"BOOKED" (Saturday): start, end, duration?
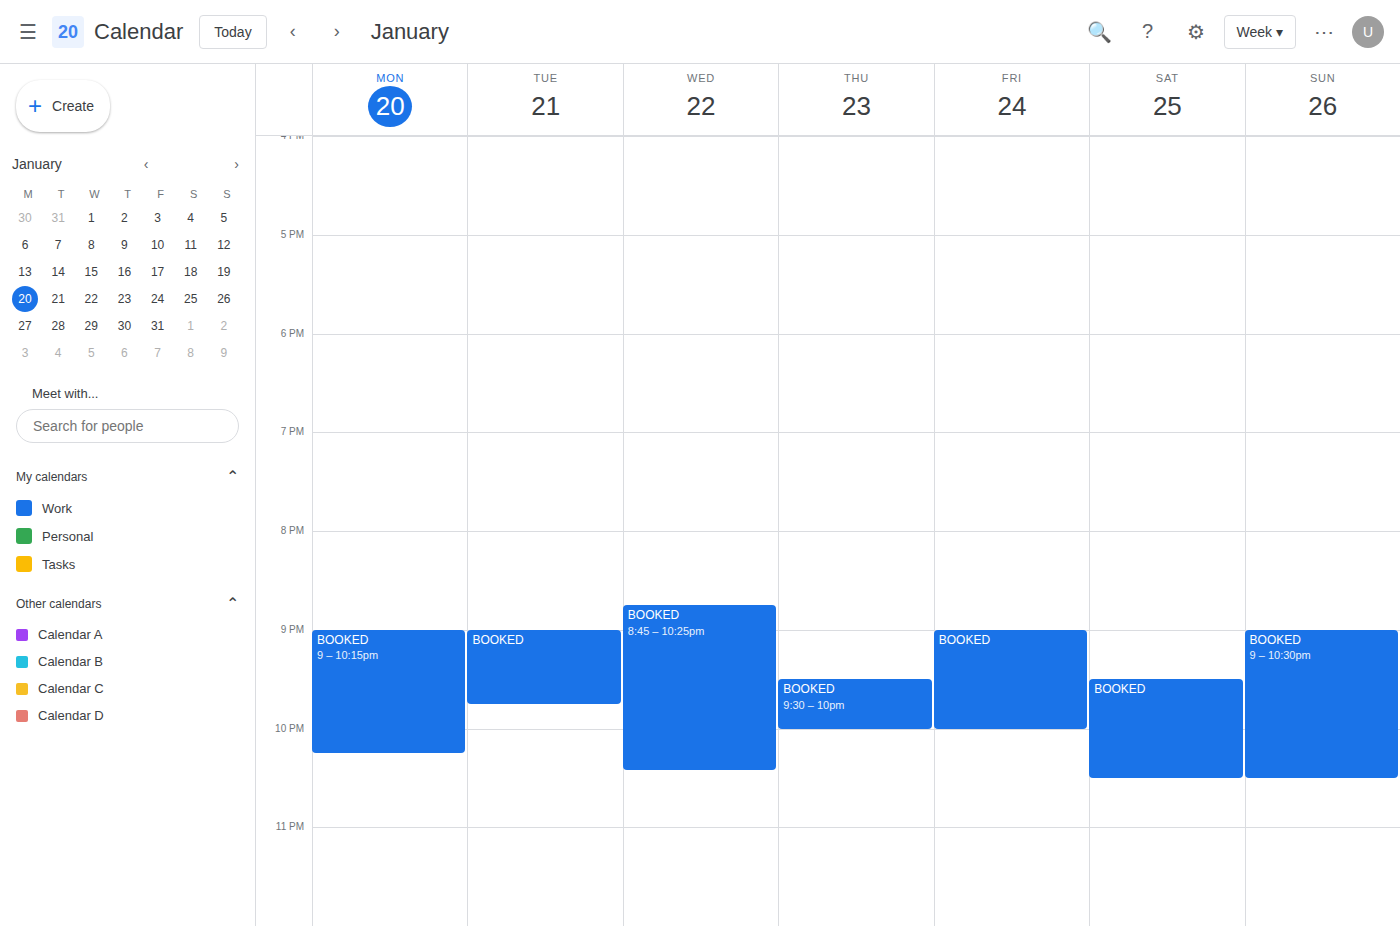
9:30 PM to 10:30 PM, 1 hour